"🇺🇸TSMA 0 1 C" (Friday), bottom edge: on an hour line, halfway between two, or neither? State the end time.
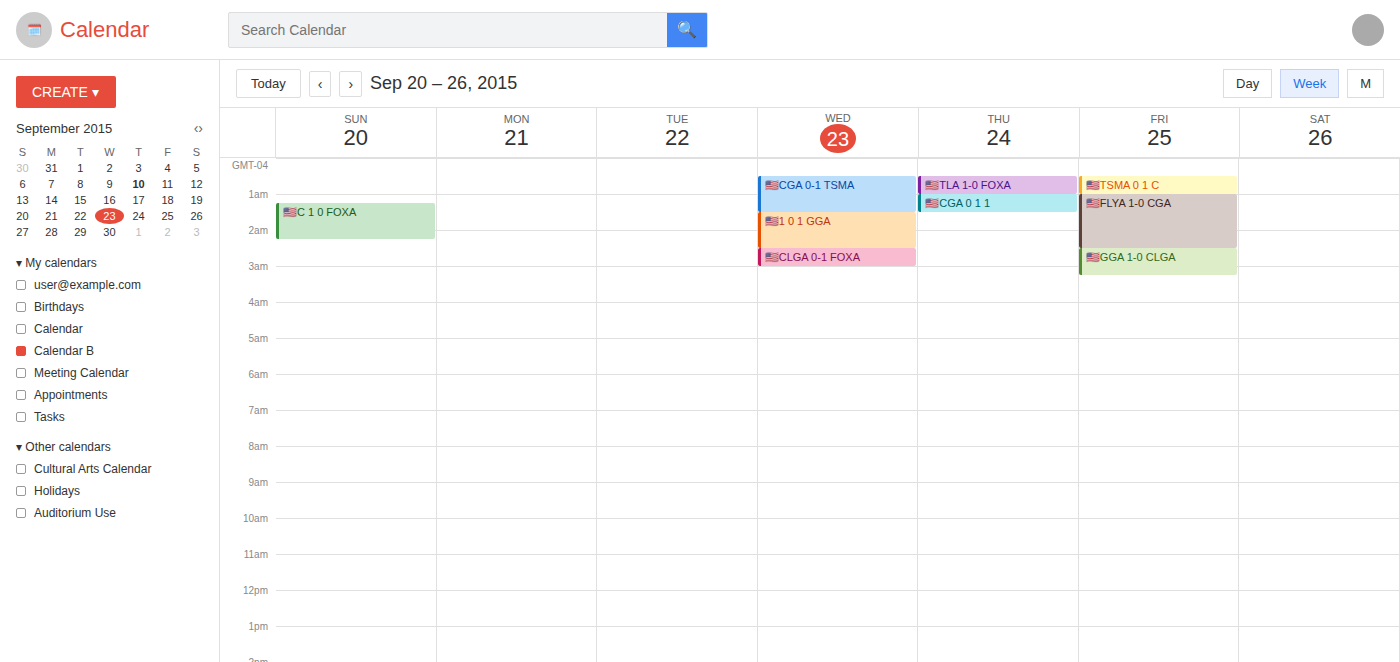
1:00 AM -- exactly on the 1 AM line.